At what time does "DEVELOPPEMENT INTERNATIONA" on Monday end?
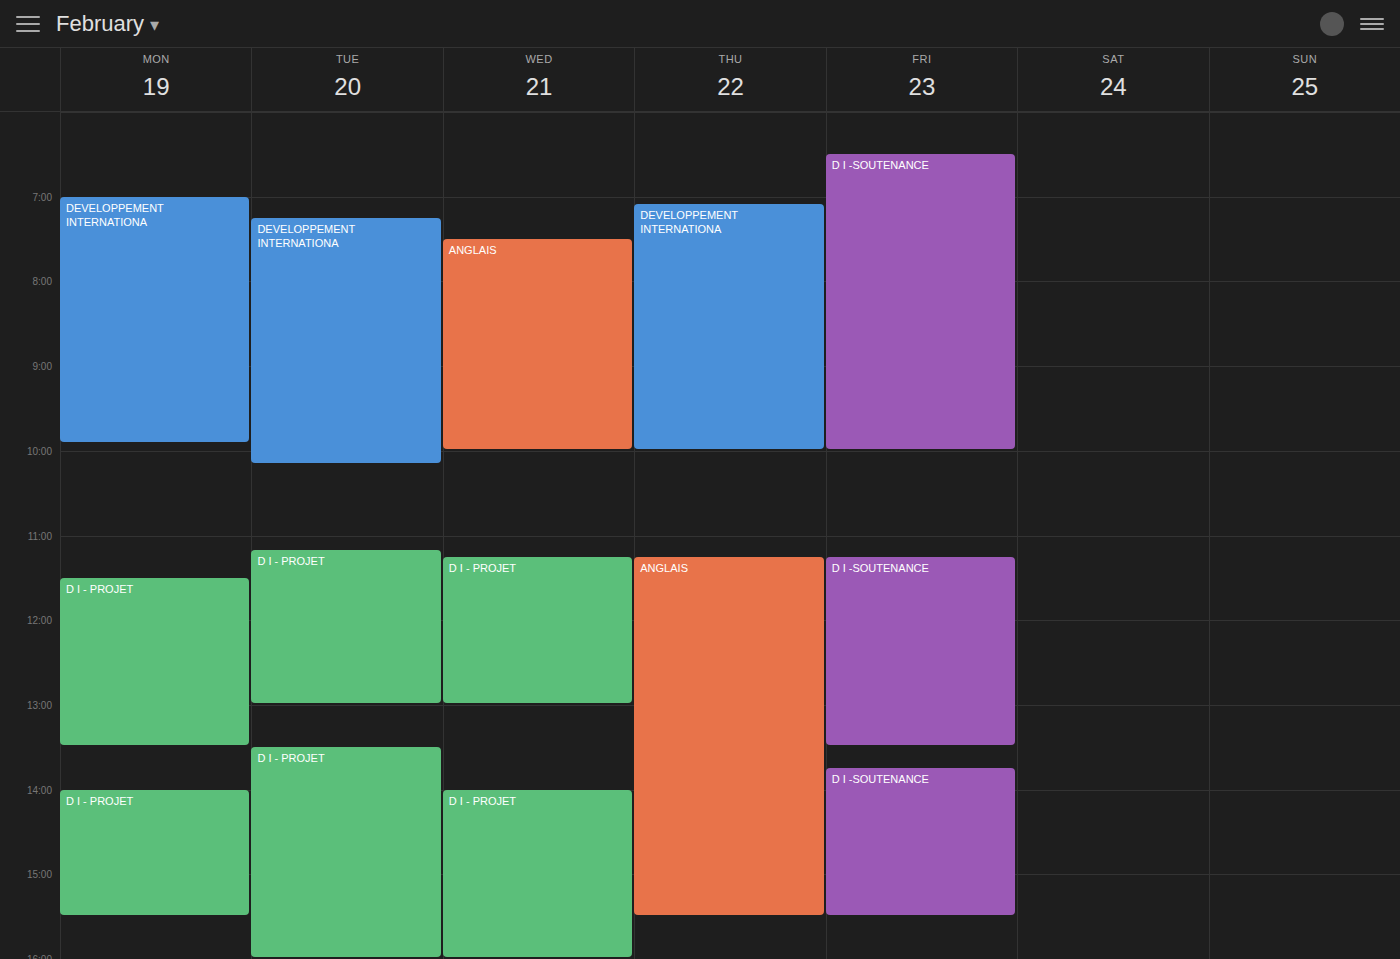
9:55 AM